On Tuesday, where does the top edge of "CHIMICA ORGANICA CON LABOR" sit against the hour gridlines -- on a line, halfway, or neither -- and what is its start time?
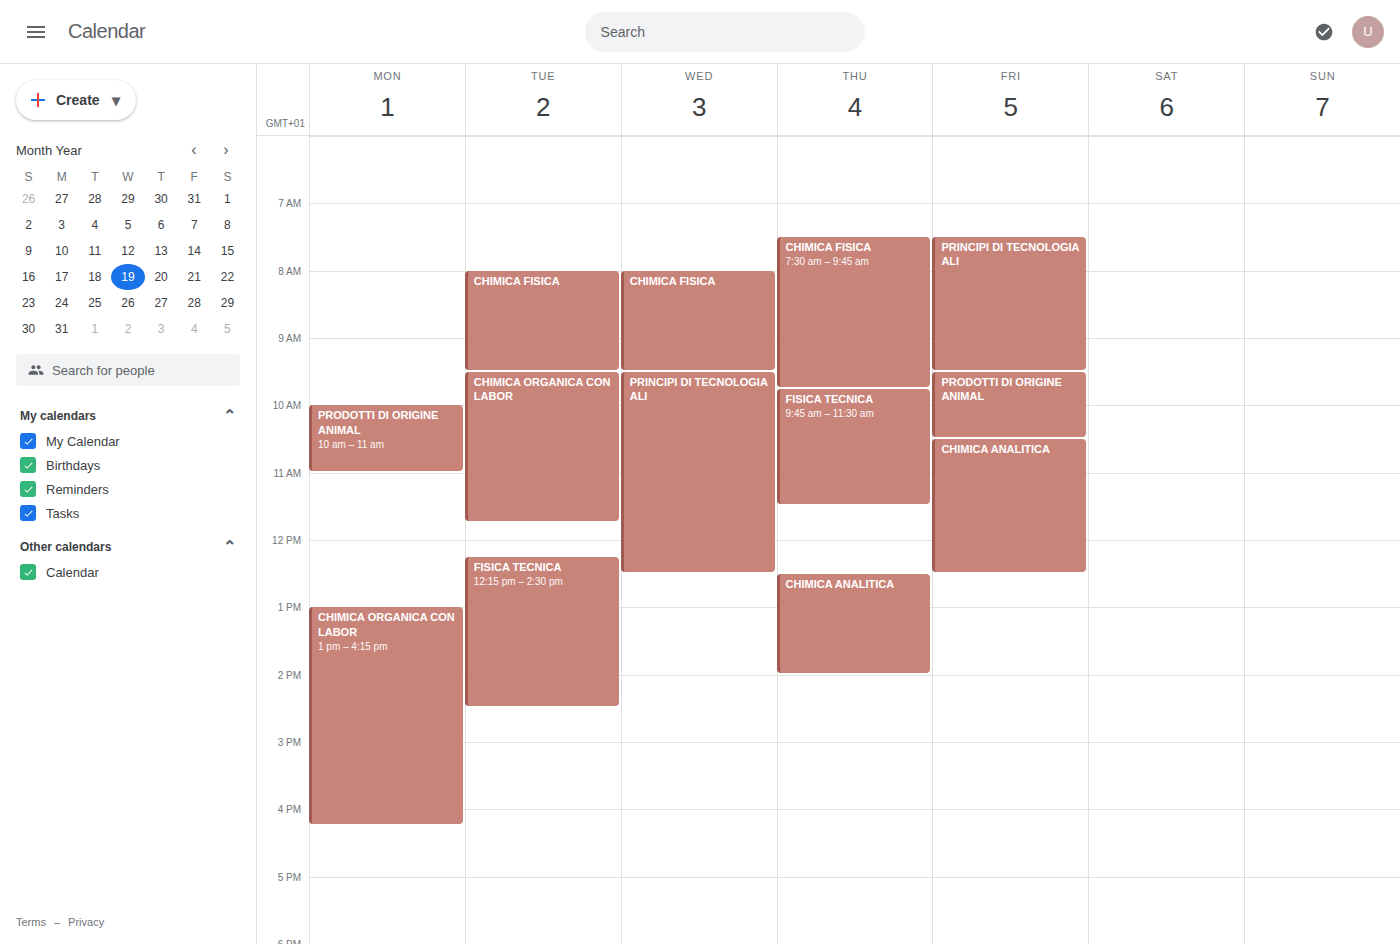
9:30 AM -- halfway between the 9 AM and 10 AM lines.